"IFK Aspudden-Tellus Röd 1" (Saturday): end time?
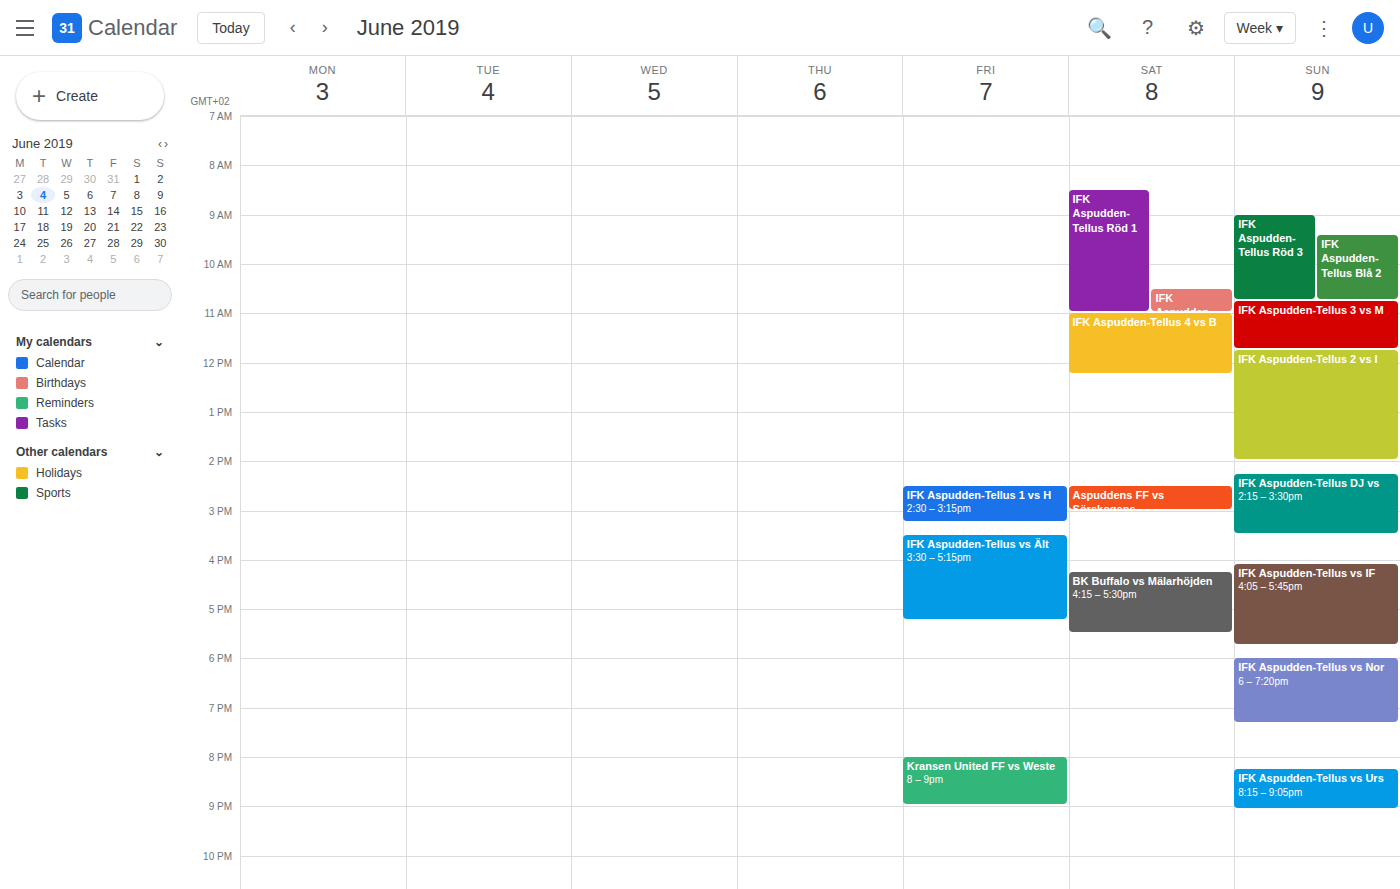
11:00 AM